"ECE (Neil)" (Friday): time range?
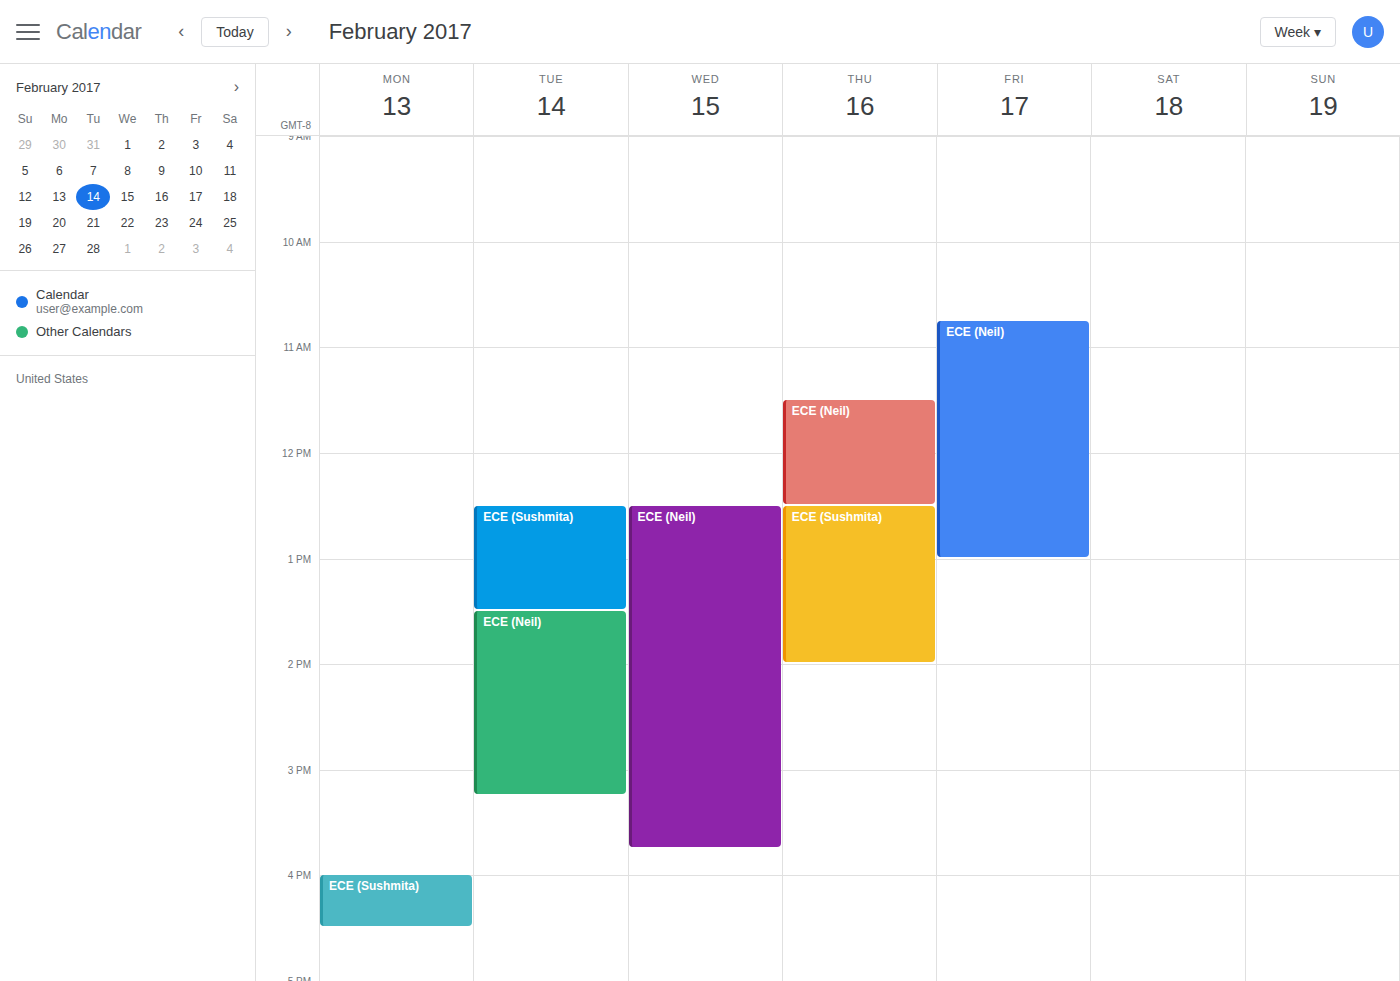
10:45 AM to 1:00 PM